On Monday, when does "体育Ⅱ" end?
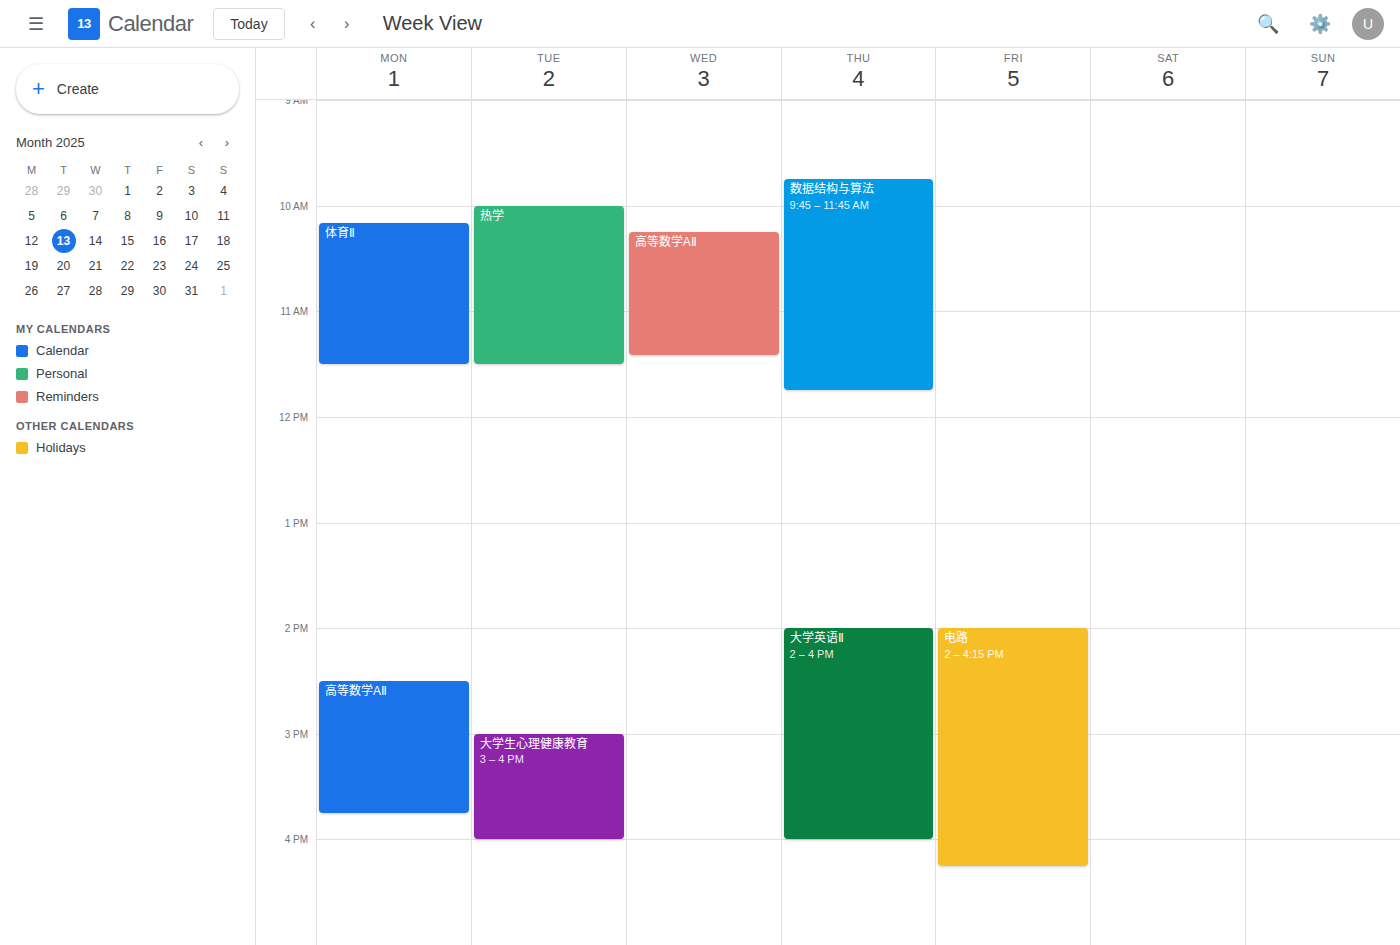
11:30 AM